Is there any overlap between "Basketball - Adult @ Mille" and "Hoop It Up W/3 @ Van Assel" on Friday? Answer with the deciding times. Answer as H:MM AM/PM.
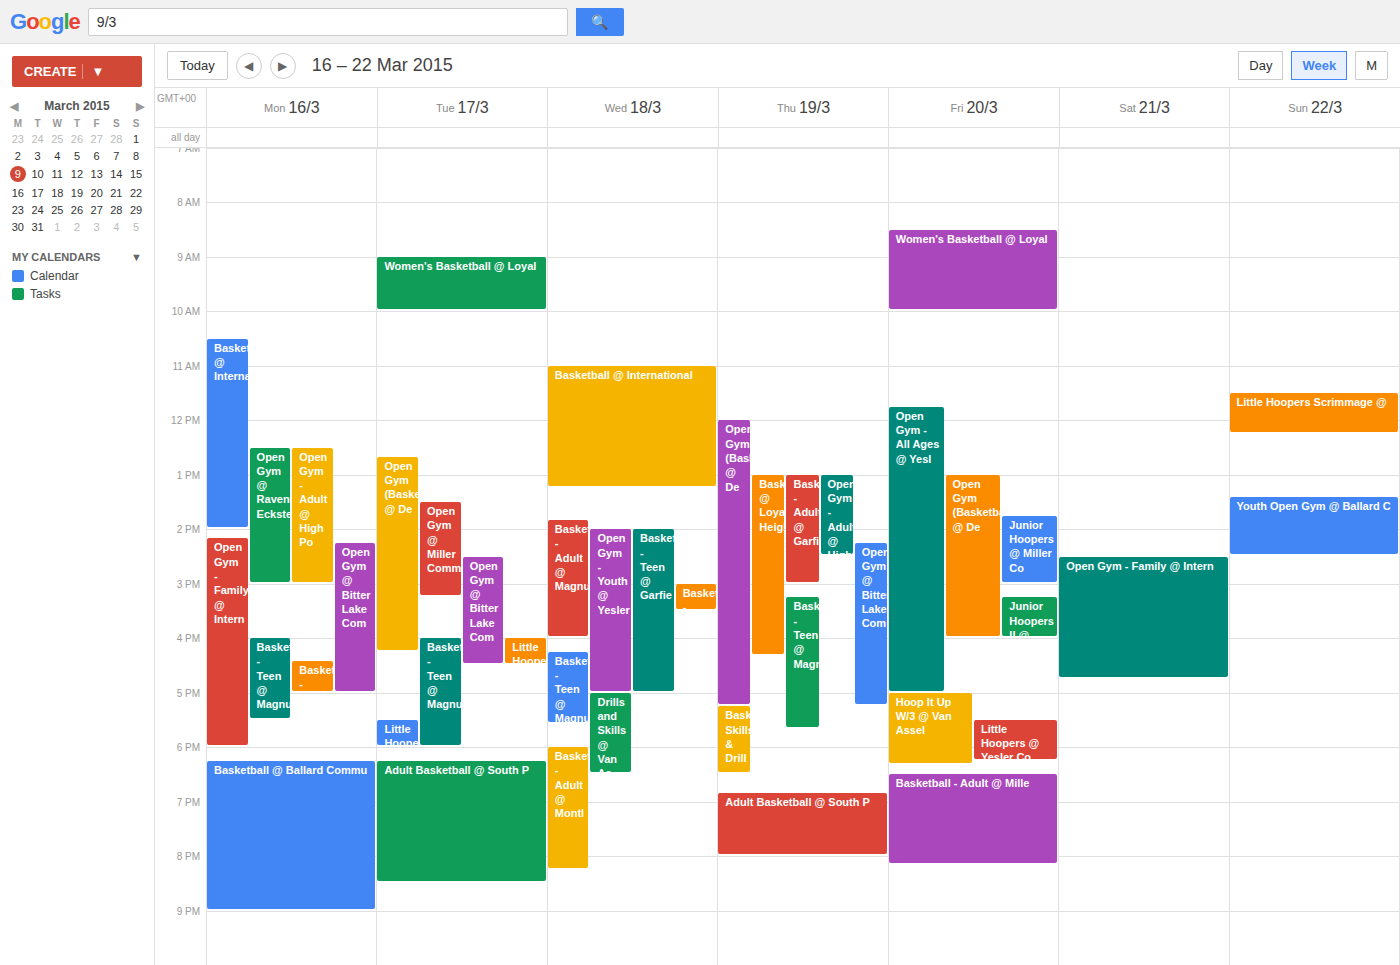
"Hoop It Up W/3 @ Van Assel" ends at 6:20 PM and "Basketball - Adult @ Mille" starts at 6:30 PM -- no overlap.